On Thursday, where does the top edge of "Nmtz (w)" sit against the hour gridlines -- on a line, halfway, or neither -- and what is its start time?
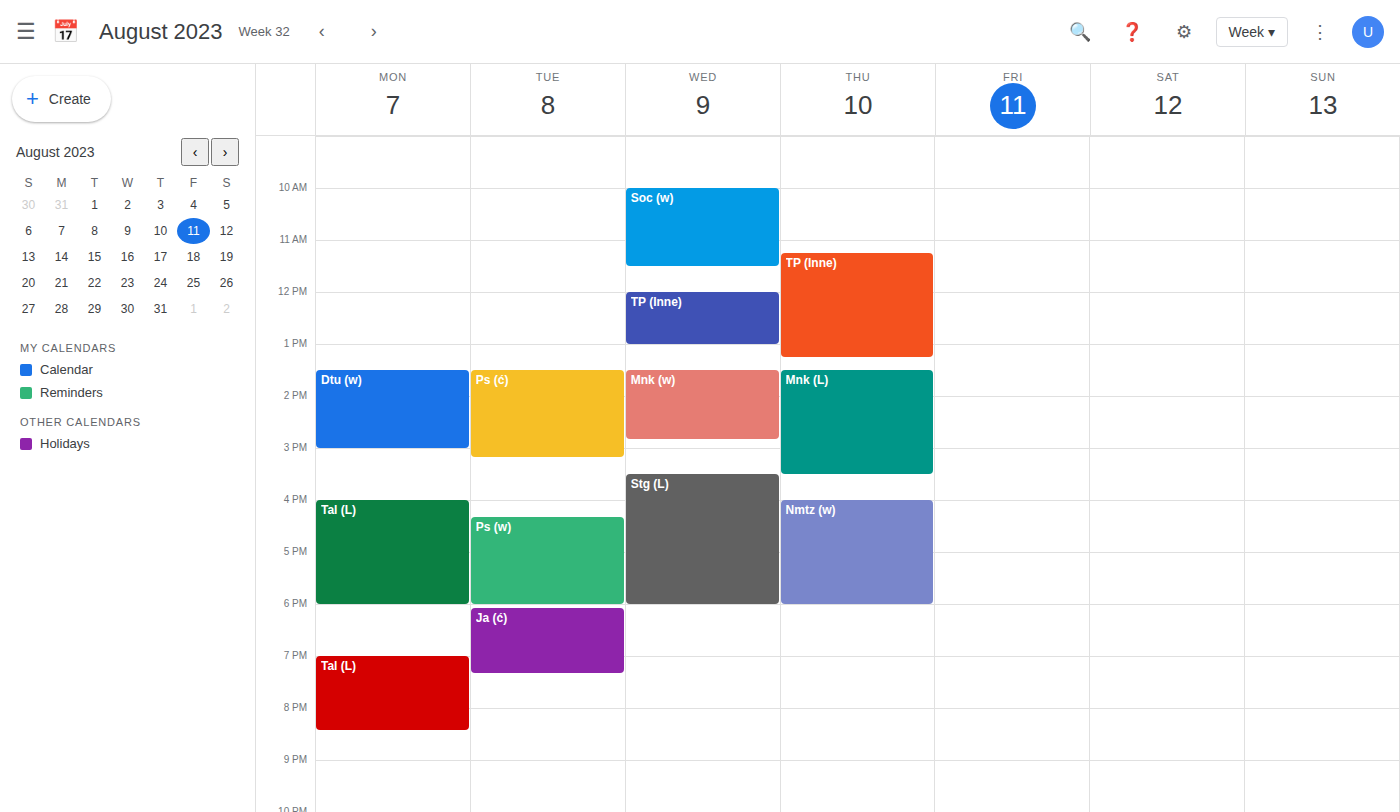
4:00 PM -- exactly on the 4 PM line.